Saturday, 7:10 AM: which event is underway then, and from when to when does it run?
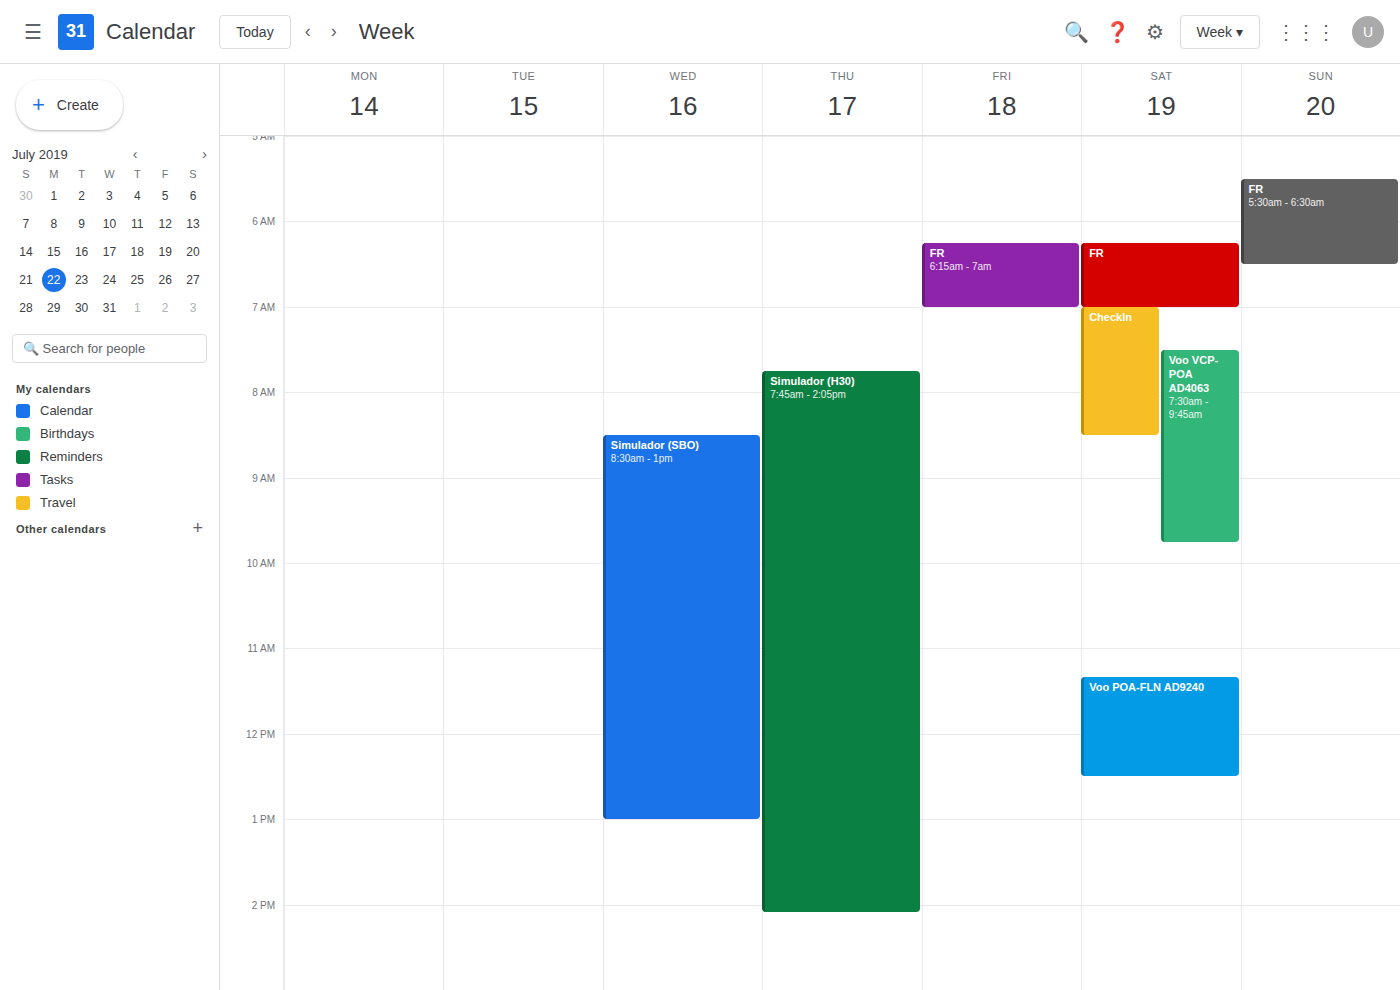
"CheckIn", 7:00 AM to 8:30 AM